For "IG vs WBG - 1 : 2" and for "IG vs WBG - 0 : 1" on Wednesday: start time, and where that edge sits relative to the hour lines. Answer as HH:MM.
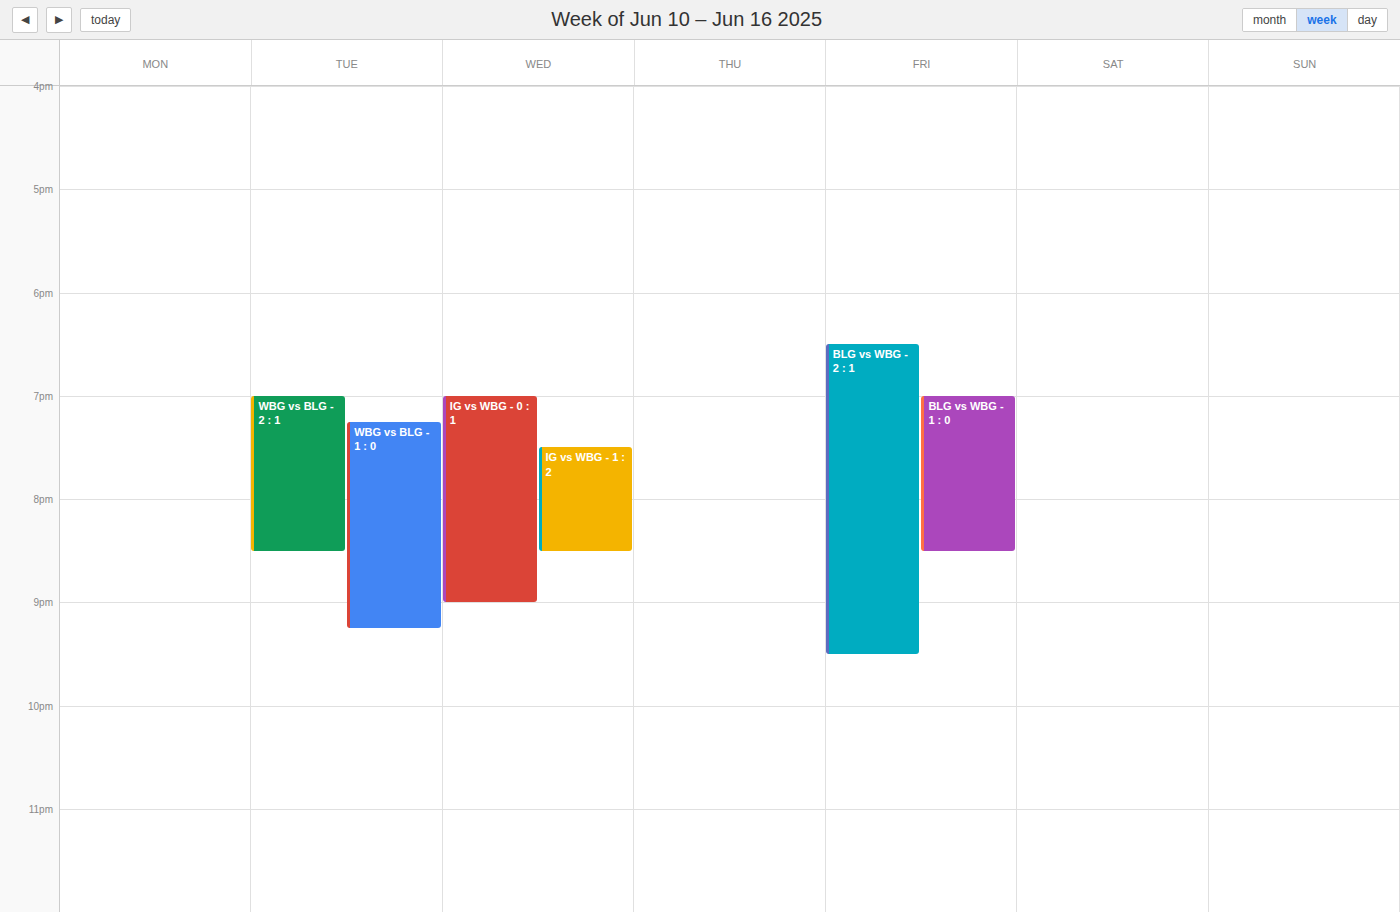
"IG vs WBG - 1 : 2": 19:30, halfway between the 19:00 and 20:00 lines. "IG vs WBG - 0 : 1": 19:00, exactly on the 19:00 line.